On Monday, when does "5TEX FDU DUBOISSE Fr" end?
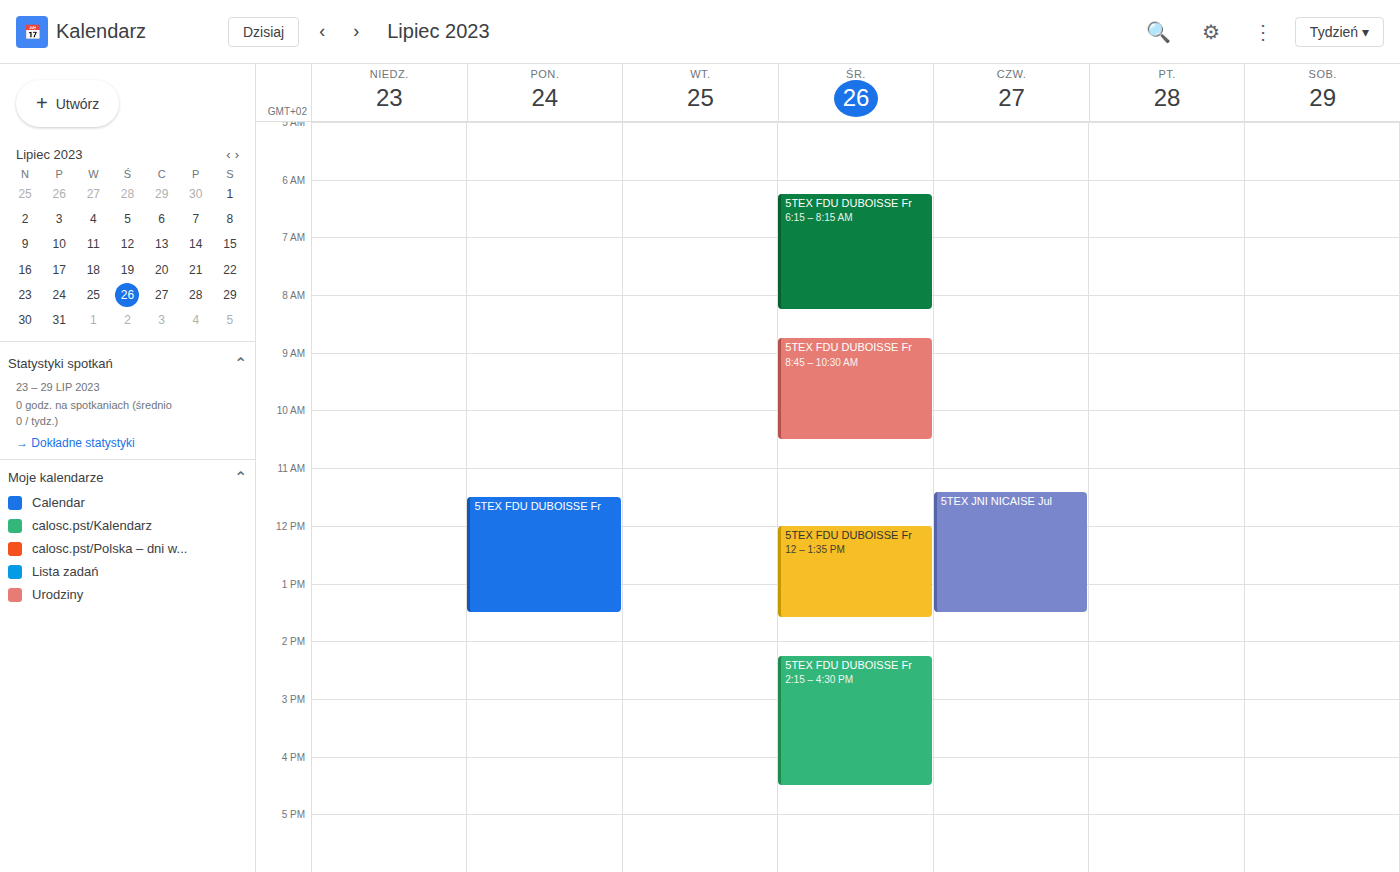
1:30 PM